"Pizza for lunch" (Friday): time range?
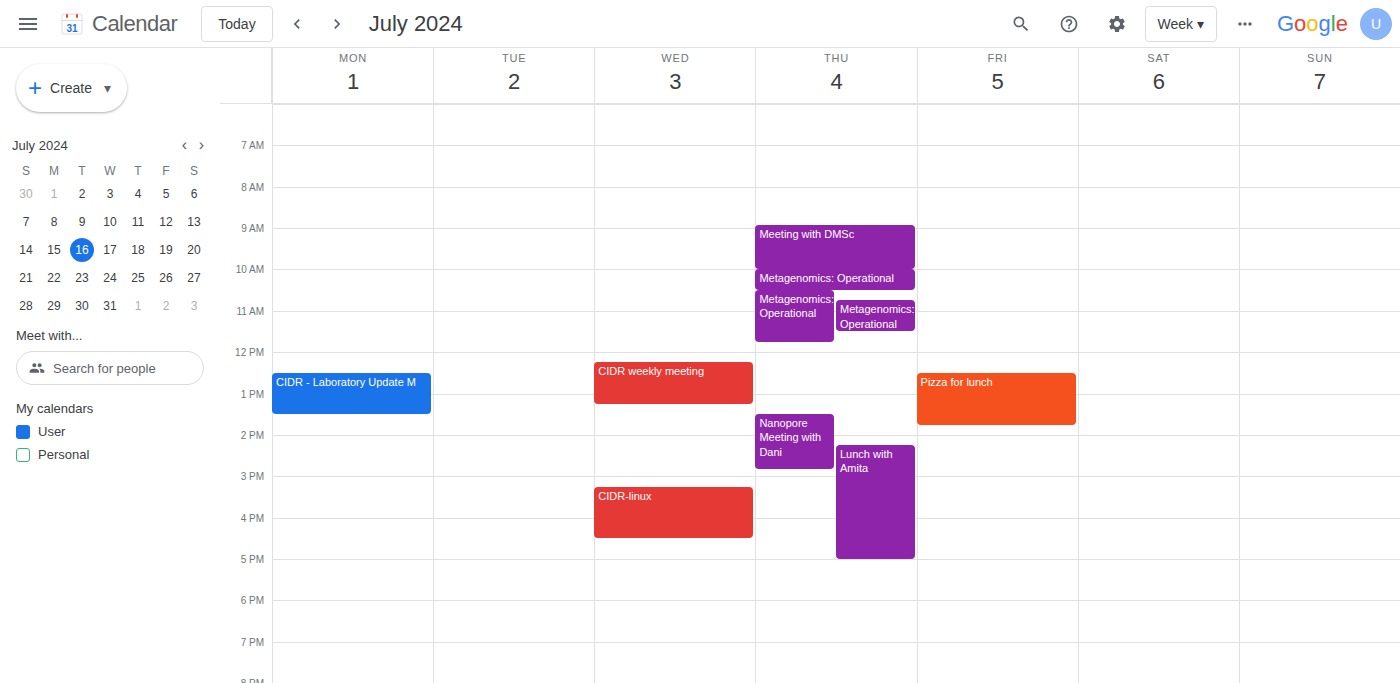
12:30 PM to 1:45 PM